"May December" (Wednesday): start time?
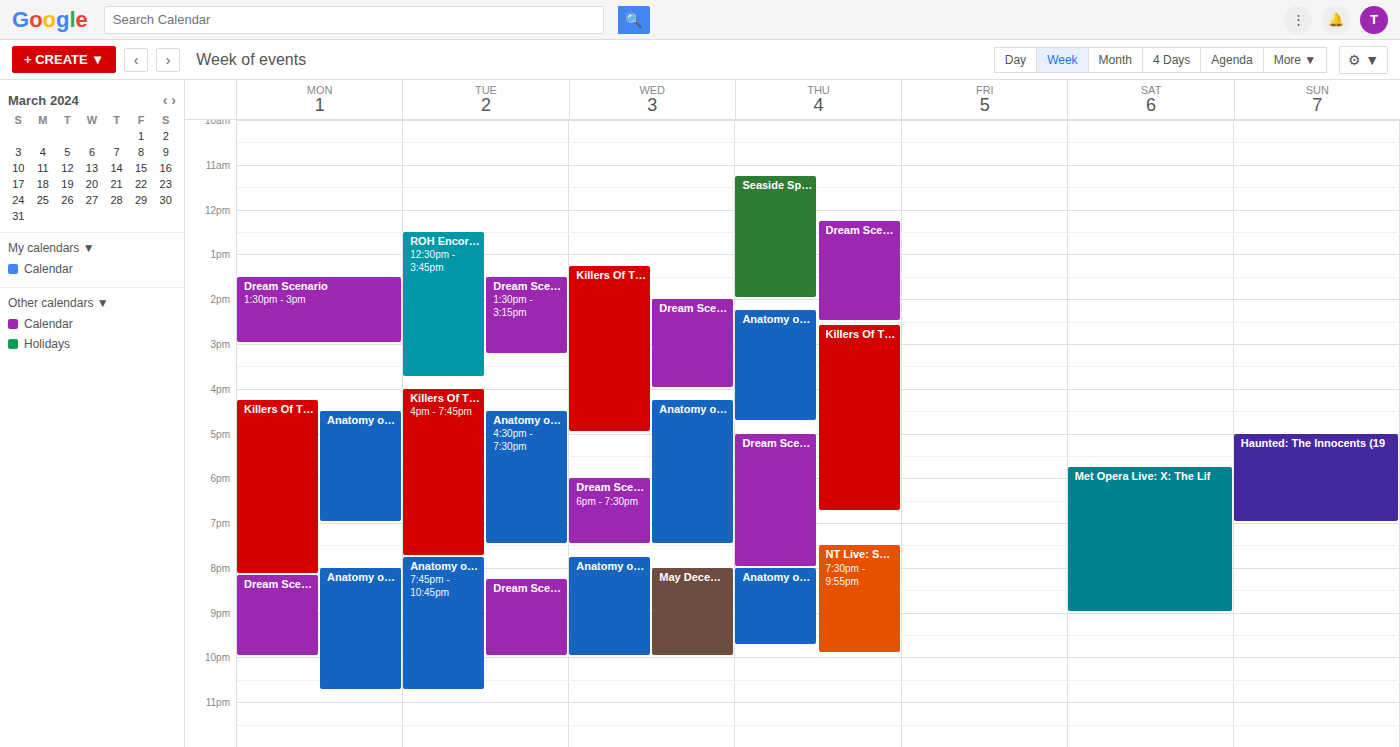
8:00 PM